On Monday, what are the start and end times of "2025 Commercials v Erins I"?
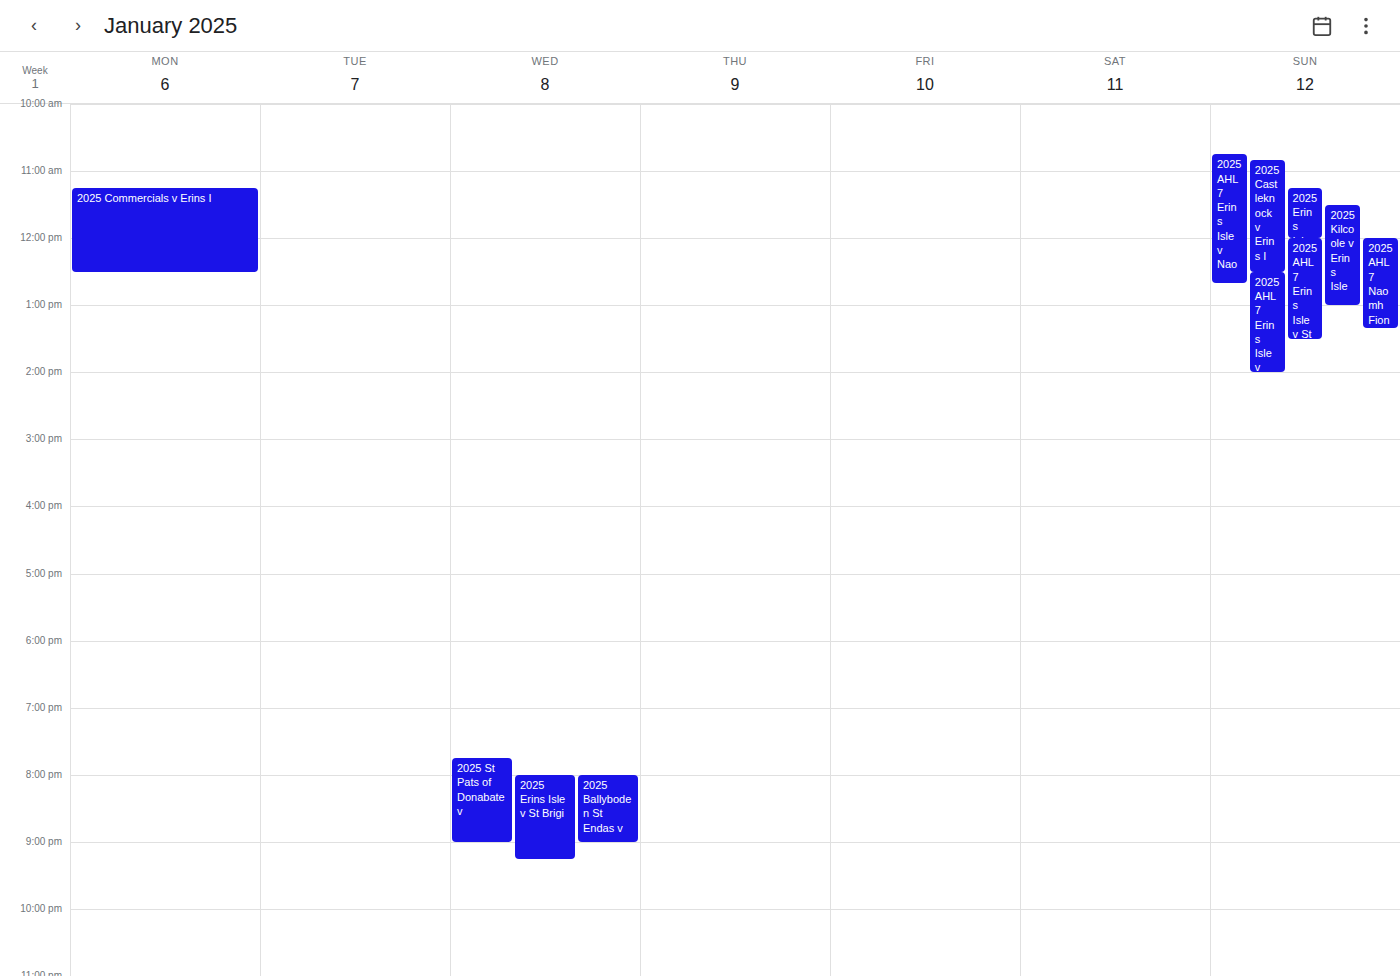
11:15 AM to 12:30 PM